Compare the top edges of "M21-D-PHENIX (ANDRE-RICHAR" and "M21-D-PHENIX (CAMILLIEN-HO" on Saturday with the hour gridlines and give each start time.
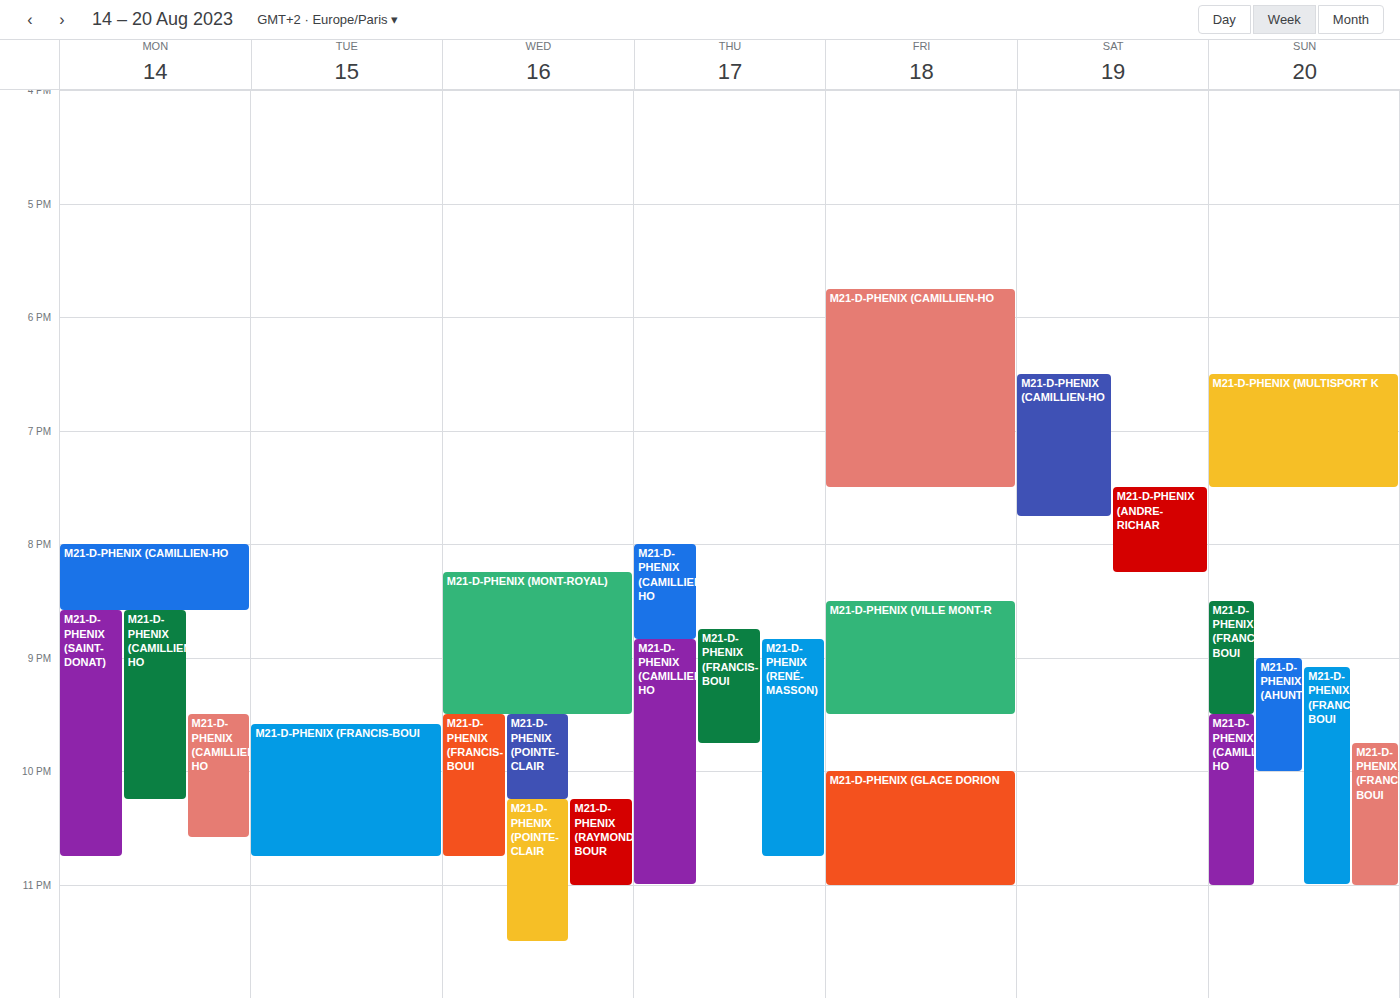
"M21-D-PHENIX (ANDRE-RICHAR": 7:30 PM, halfway between the 7 PM and 8 PM lines. "M21-D-PHENIX (CAMILLIEN-HO": 6:30 PM, halfway between the 6 PM and 7 PM lines.